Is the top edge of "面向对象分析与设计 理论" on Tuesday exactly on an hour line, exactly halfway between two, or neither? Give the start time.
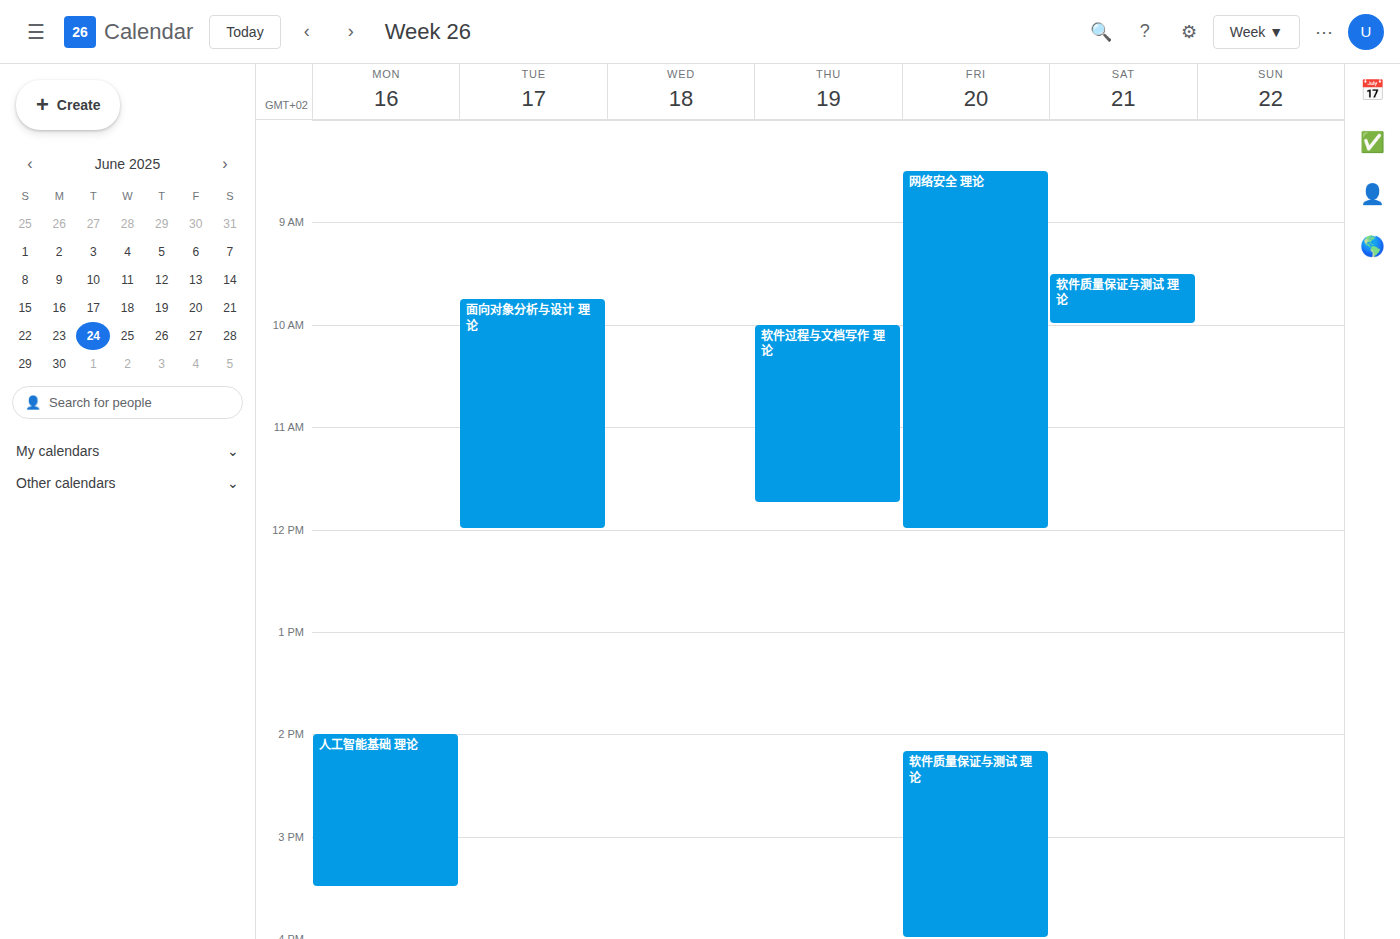
9:45 AM -- neither: three quarters of the way from the 9 AM line to the 10 AM line.